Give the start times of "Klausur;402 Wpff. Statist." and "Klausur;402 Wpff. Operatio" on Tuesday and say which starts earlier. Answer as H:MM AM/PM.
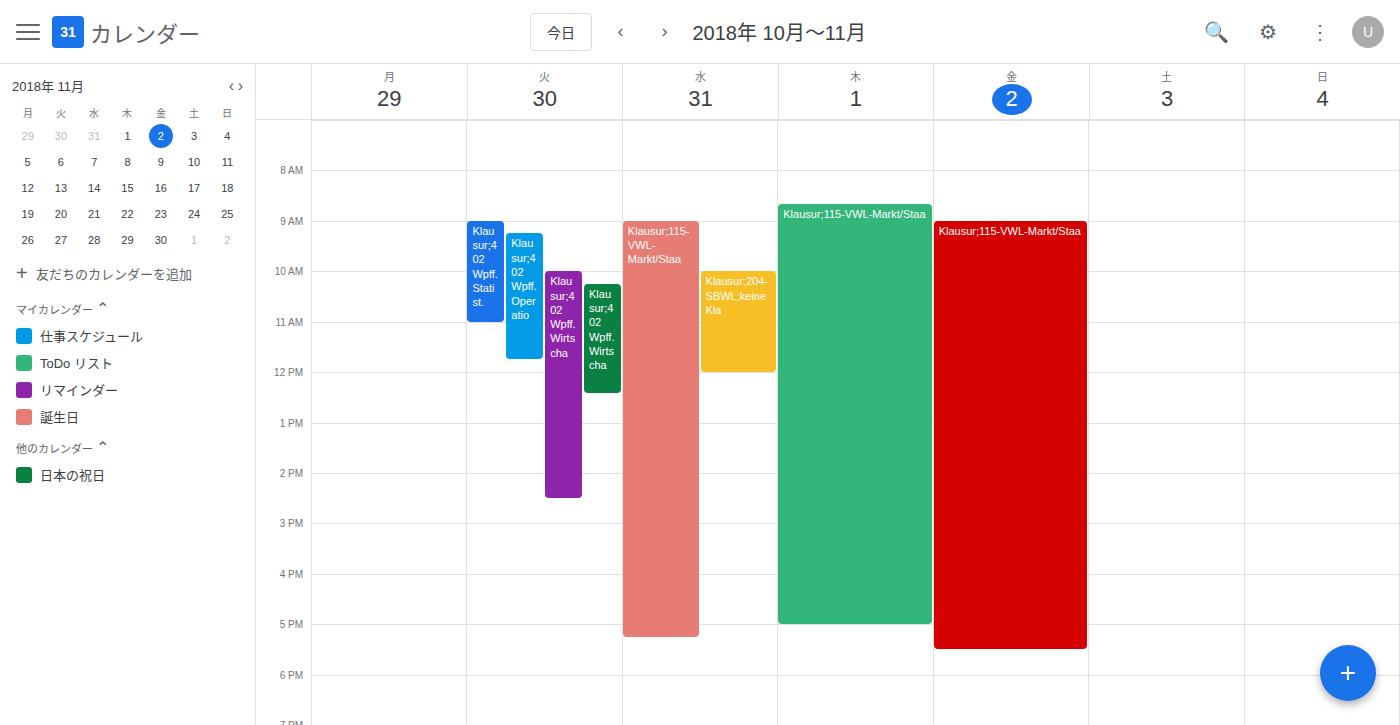
"Klausur;402 Wpff. Statist." 9:00 AM; "Klausur;402 Wpff. Operatio" 9:15 AM.